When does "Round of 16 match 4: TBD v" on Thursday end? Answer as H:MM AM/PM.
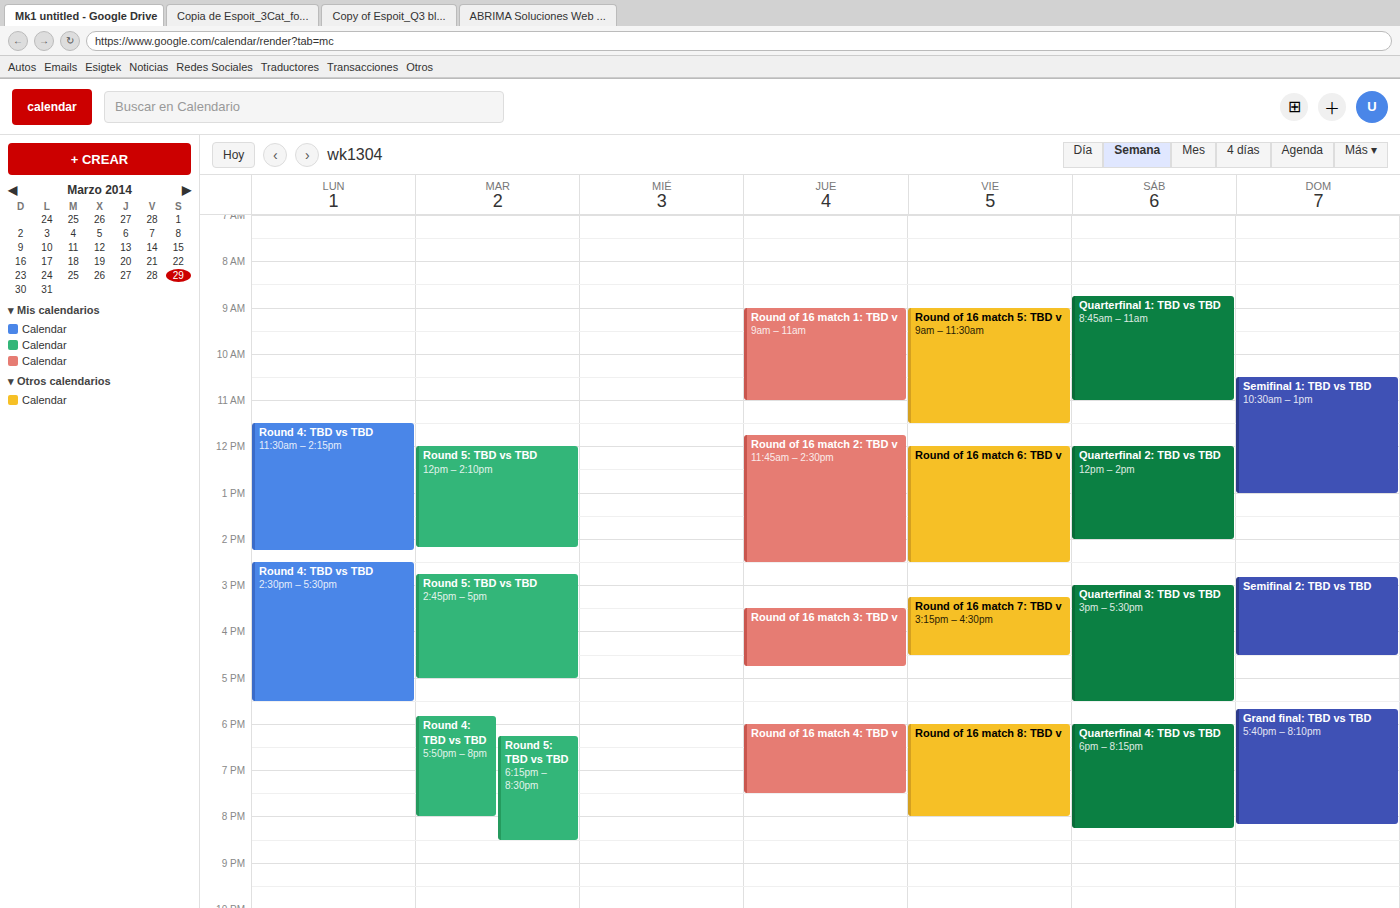
7:30 PM